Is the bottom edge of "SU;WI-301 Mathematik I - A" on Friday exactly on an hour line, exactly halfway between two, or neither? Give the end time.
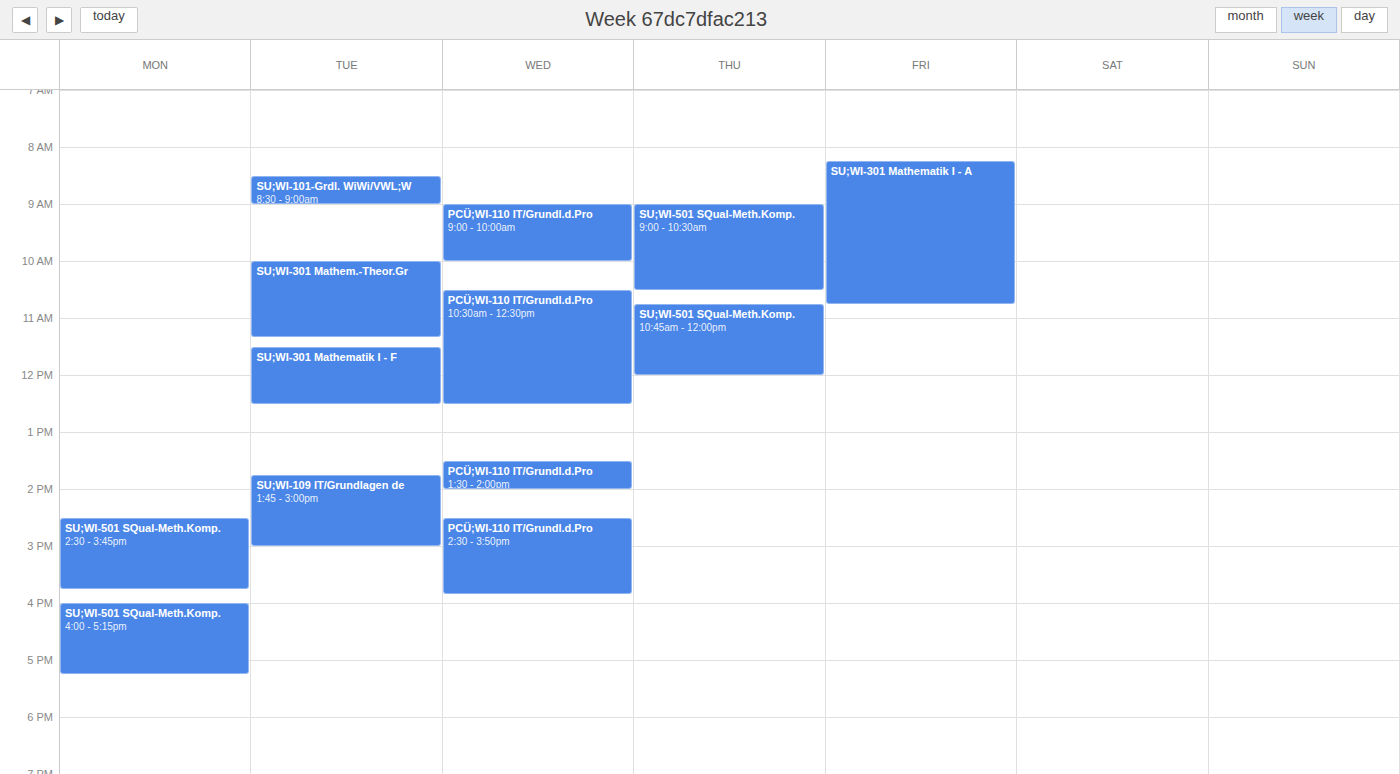
10:45 AM -- neither: three quarters of the way from the 10 AM line to the 11 AM line.